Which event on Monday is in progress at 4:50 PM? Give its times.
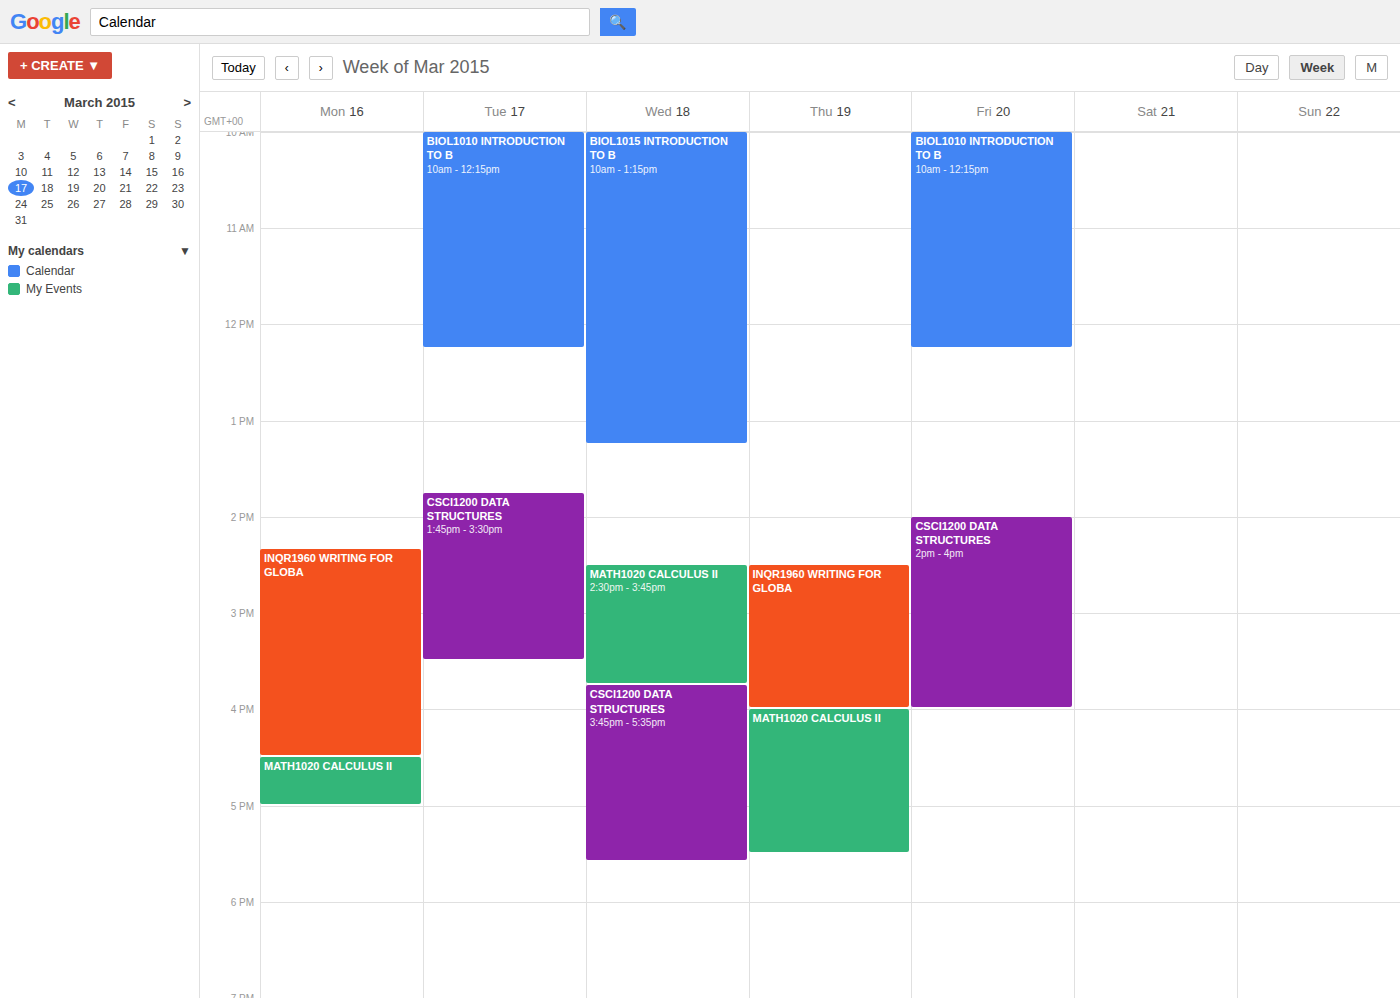
"MATH1020 CALCULUS II", 4:30 PM to 5:00 PM